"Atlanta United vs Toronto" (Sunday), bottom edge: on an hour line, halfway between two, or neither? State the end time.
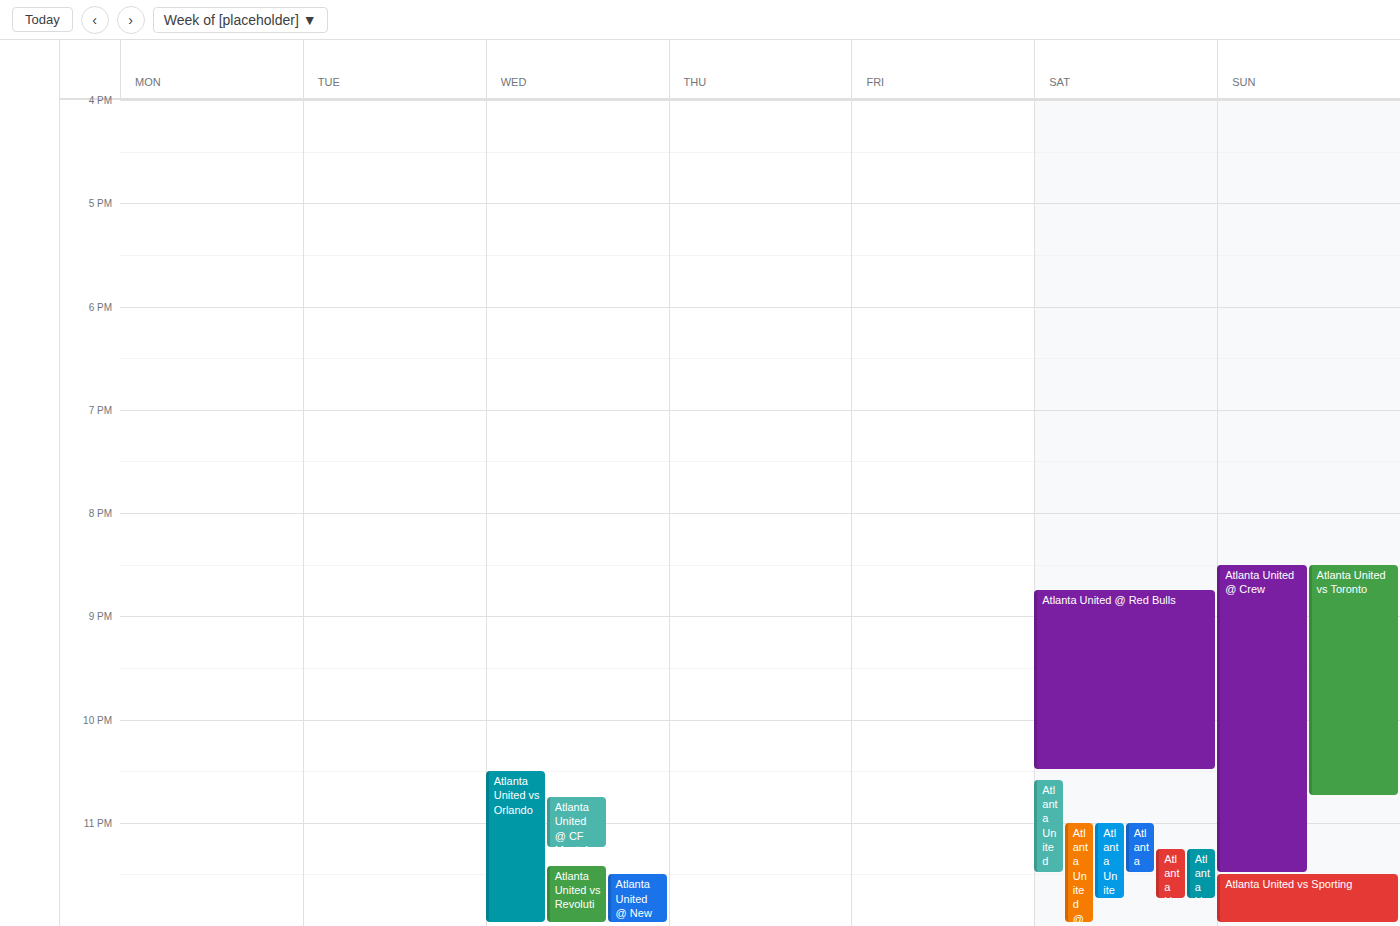
10:45 PM -- neither: three quarters of the way from the 10 PM line to the 11 PM line.